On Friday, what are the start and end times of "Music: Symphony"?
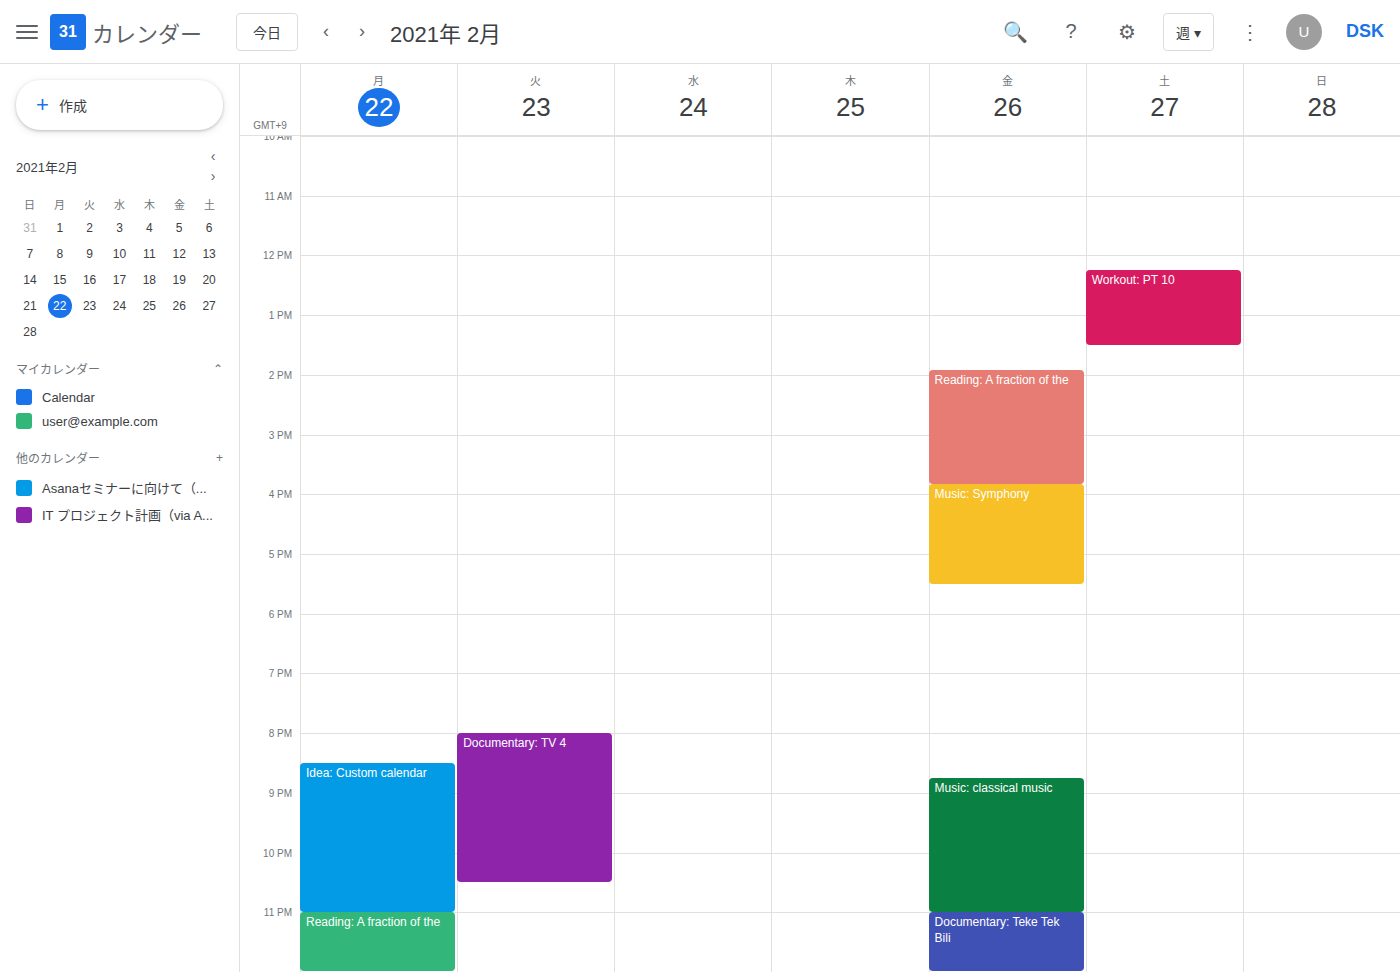
3:50 PM to 5:30 PM